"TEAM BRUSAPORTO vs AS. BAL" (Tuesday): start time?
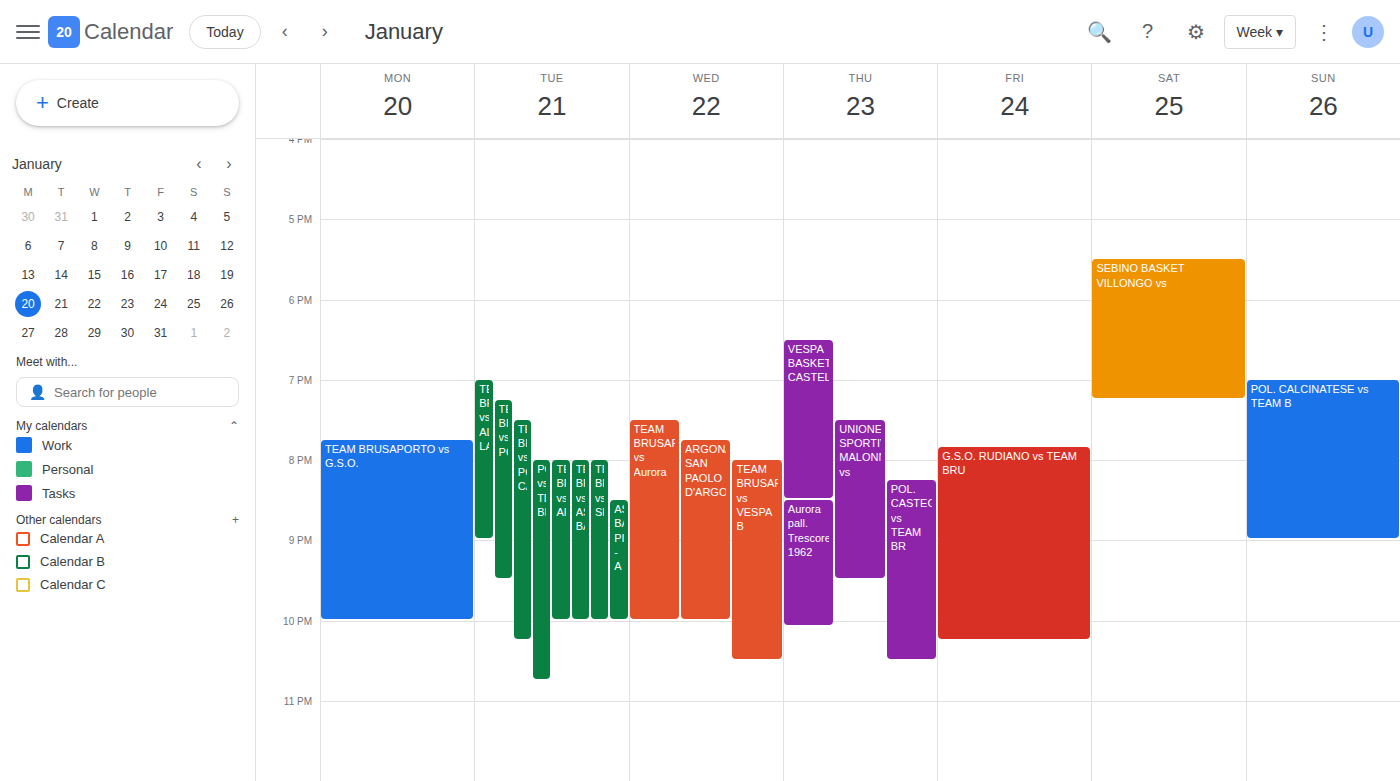
20:00